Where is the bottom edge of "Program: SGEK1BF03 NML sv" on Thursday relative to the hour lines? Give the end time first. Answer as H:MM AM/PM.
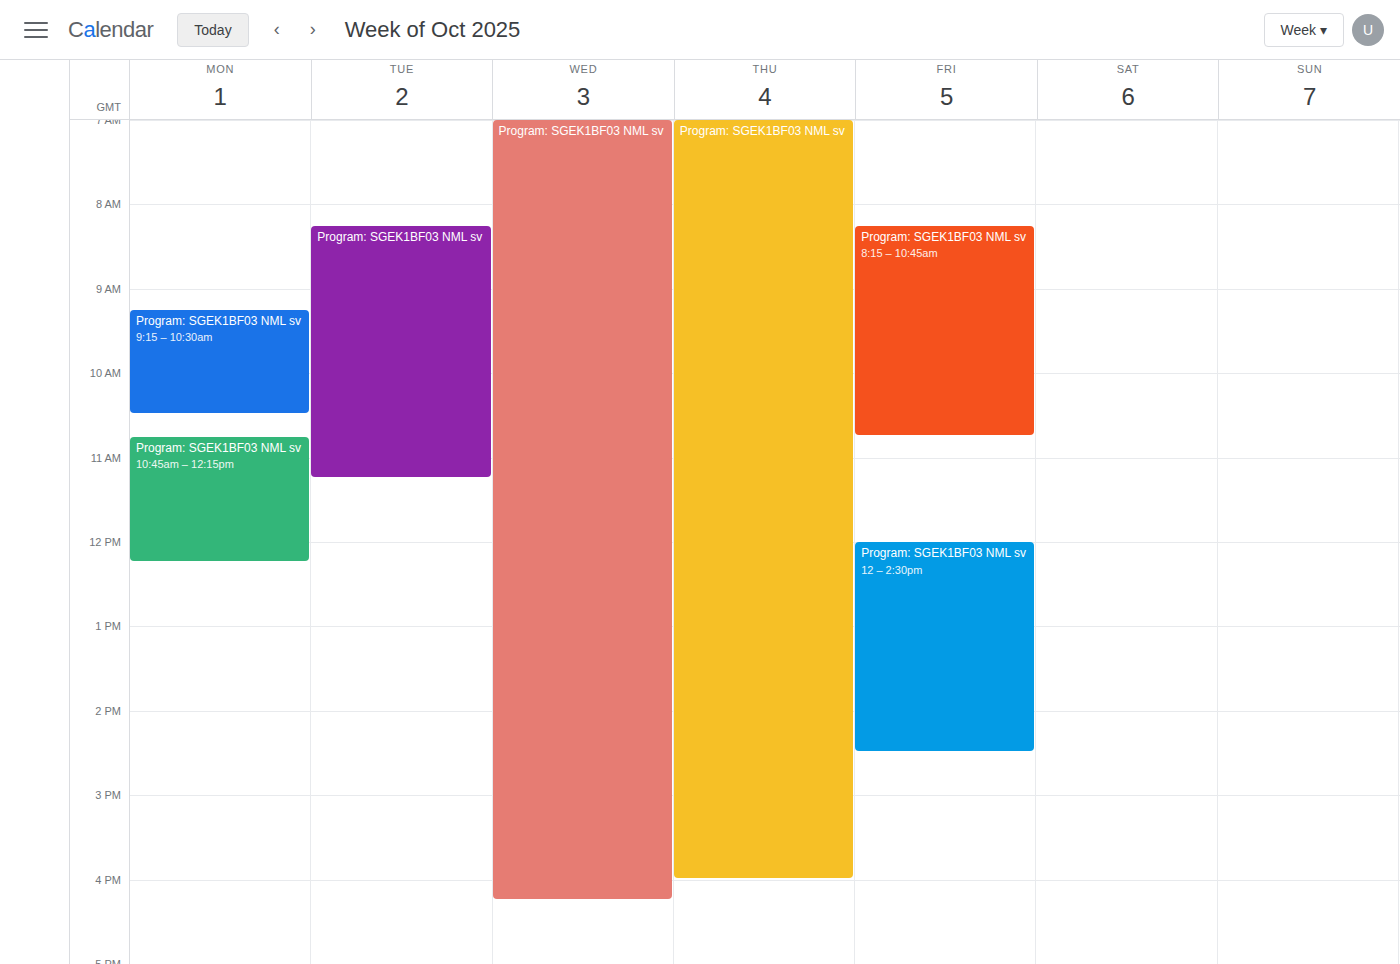
4:00 PM -- exactly on the 4 PM line.